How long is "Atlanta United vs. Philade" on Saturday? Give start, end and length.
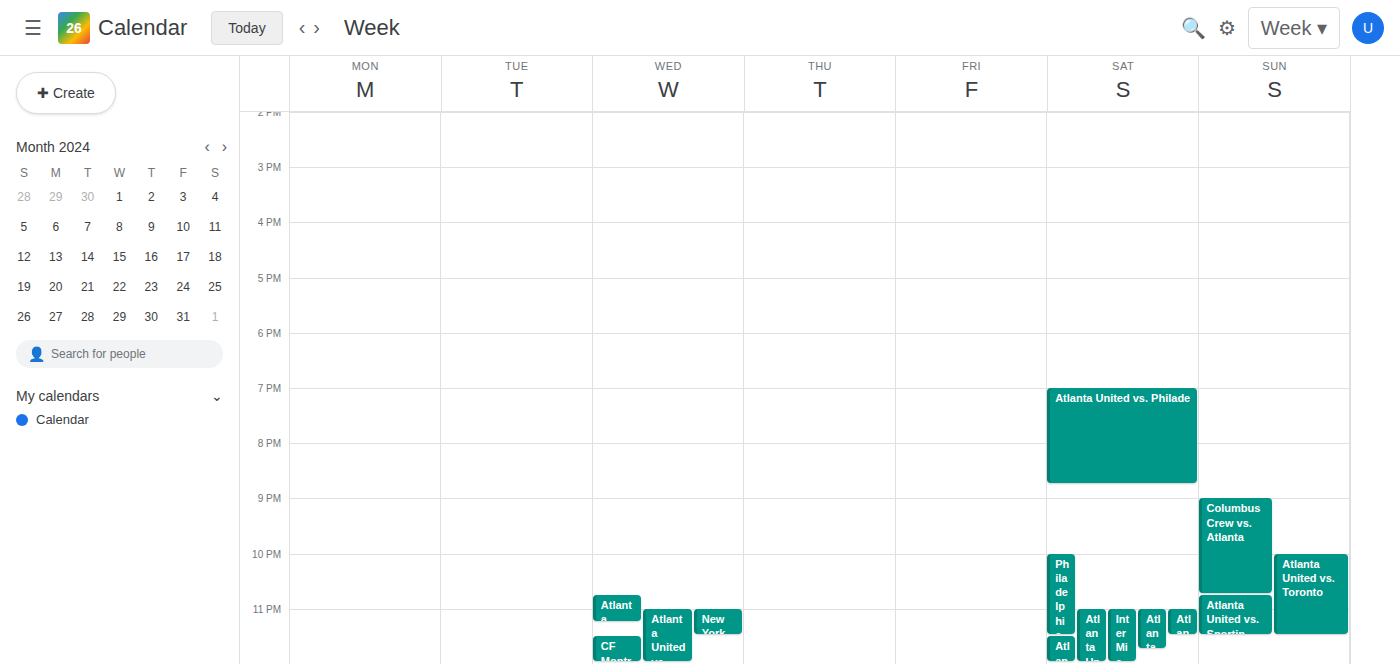
7:00 PM to 8:45 PM, 1 hour 45 minutes